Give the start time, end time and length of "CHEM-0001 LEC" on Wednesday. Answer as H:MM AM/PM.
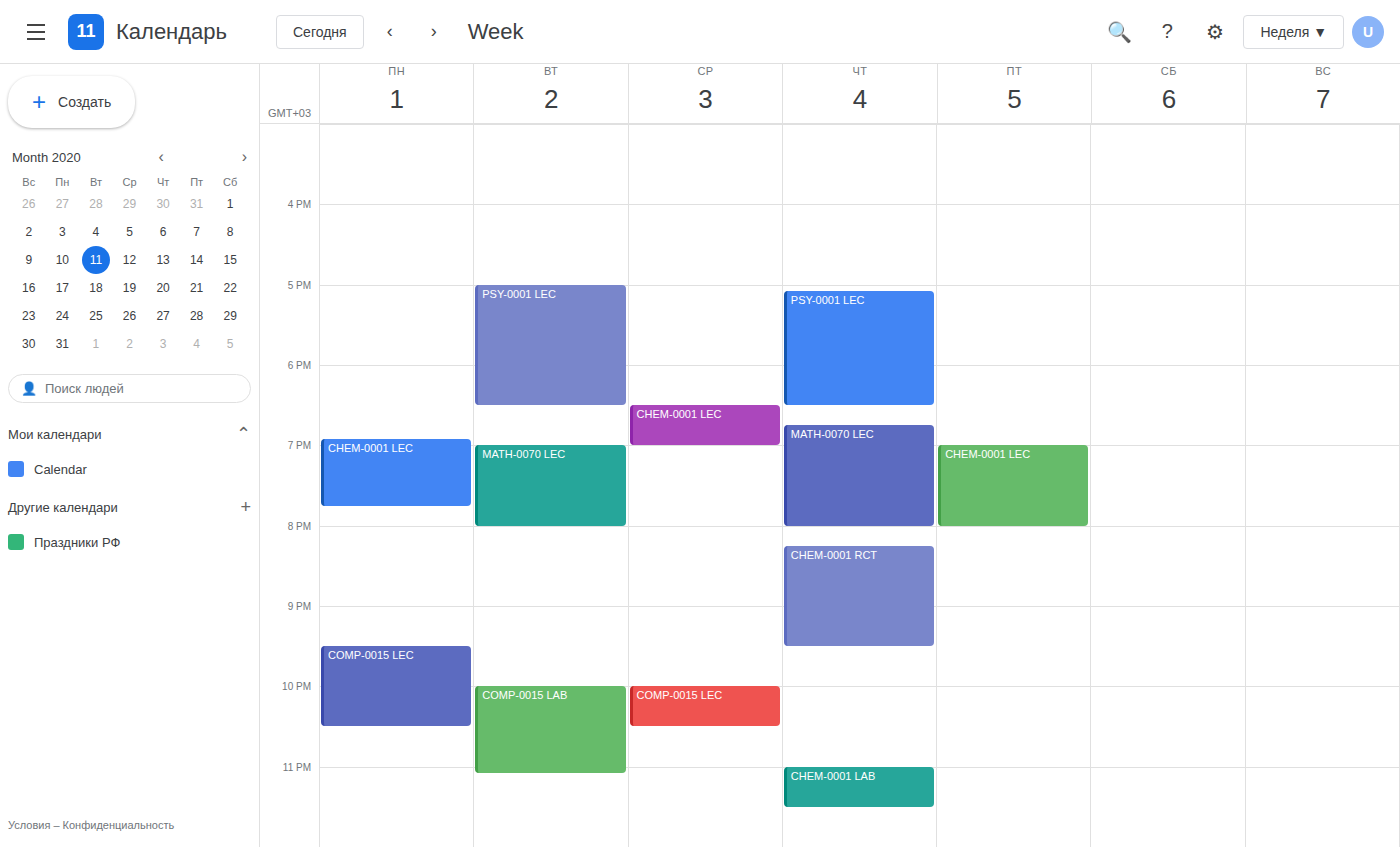
6:30 PM to 7:00 PM, 30 minutes